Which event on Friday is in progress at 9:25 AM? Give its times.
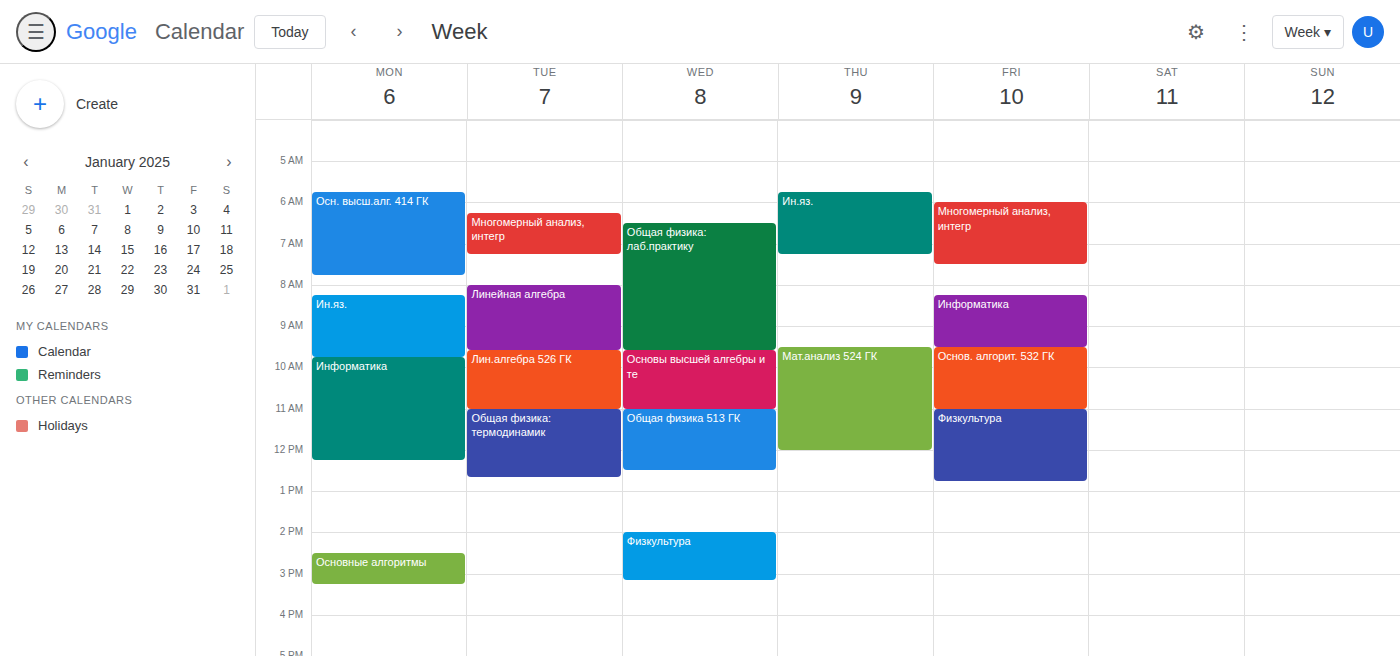
"Информатика", 8:15 AM to 9:30 AM